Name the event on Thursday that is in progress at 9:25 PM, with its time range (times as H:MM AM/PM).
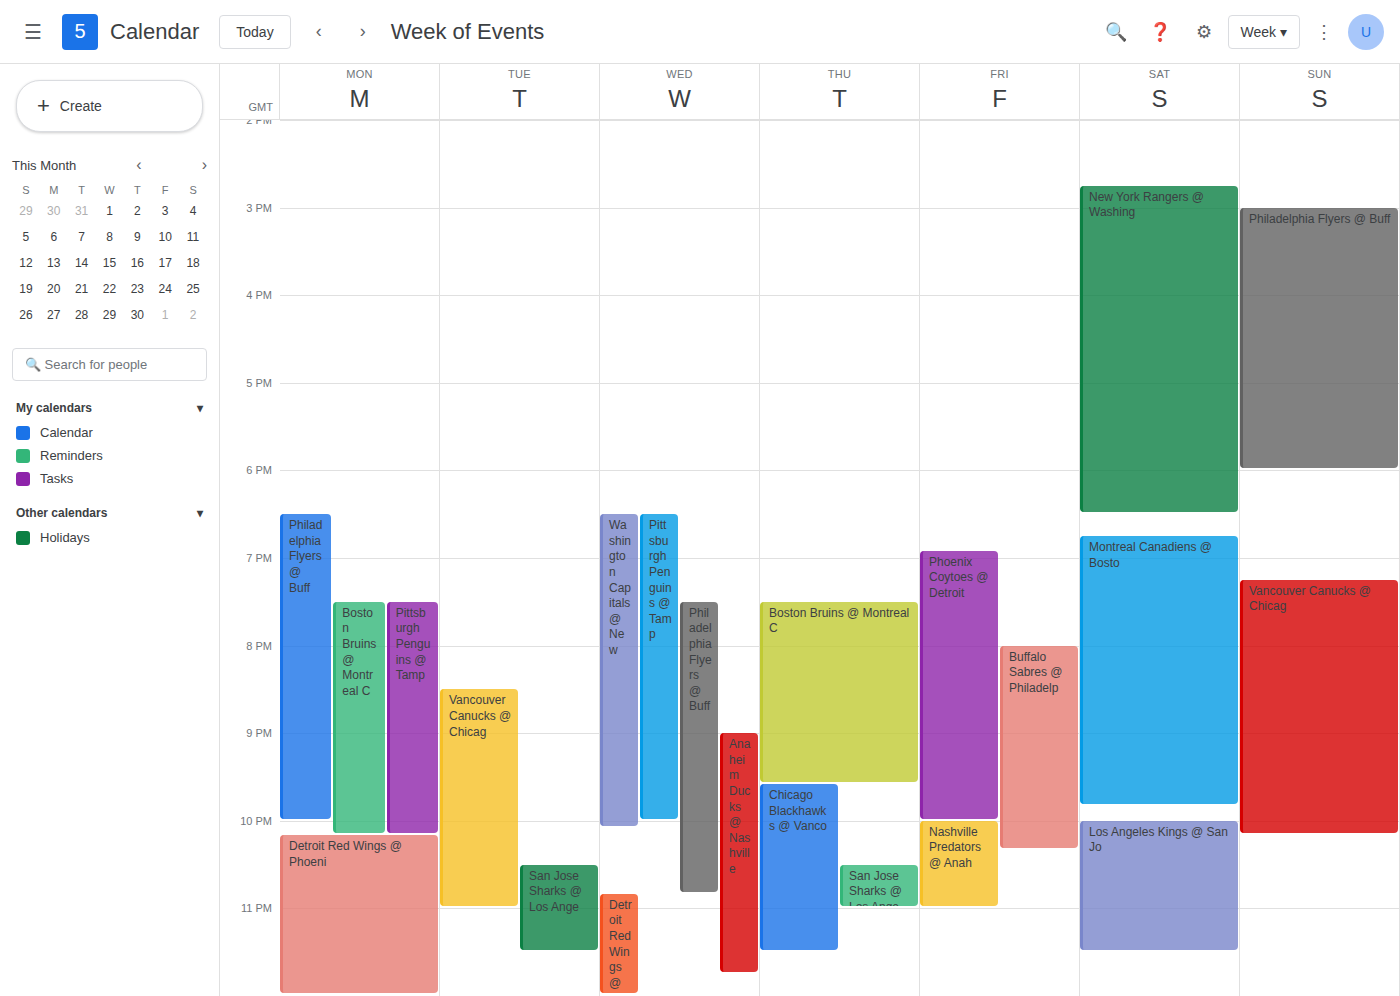
"Boston Bruins @ Montreal C", 7:30 PM to 9:35 PM